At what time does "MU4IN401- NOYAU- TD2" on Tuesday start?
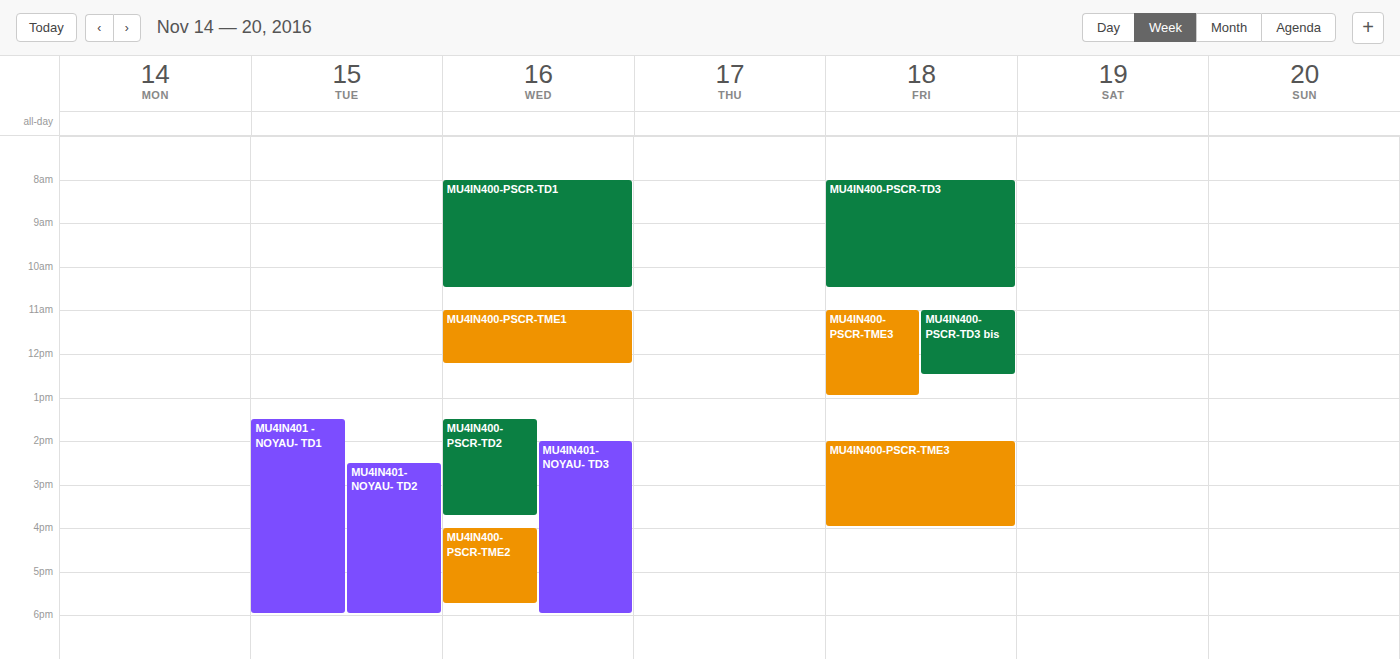
2:30 PM